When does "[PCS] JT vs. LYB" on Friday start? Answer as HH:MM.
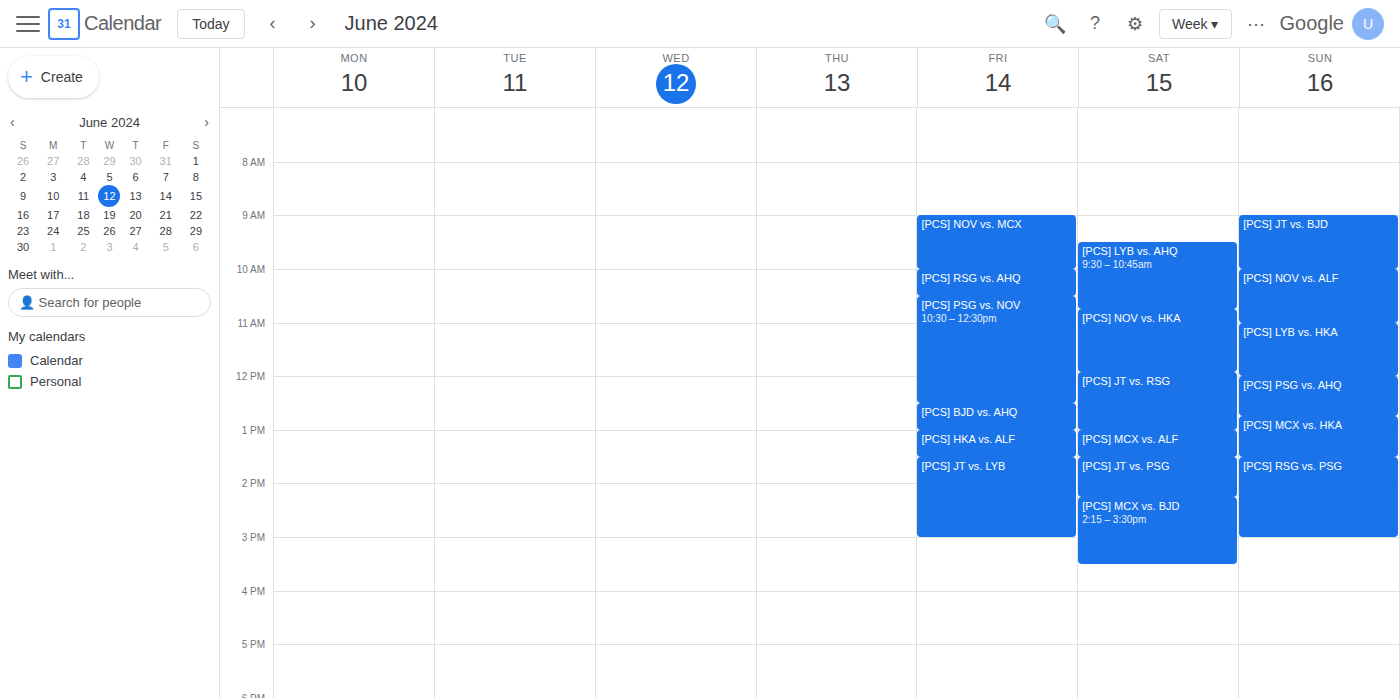
13:30